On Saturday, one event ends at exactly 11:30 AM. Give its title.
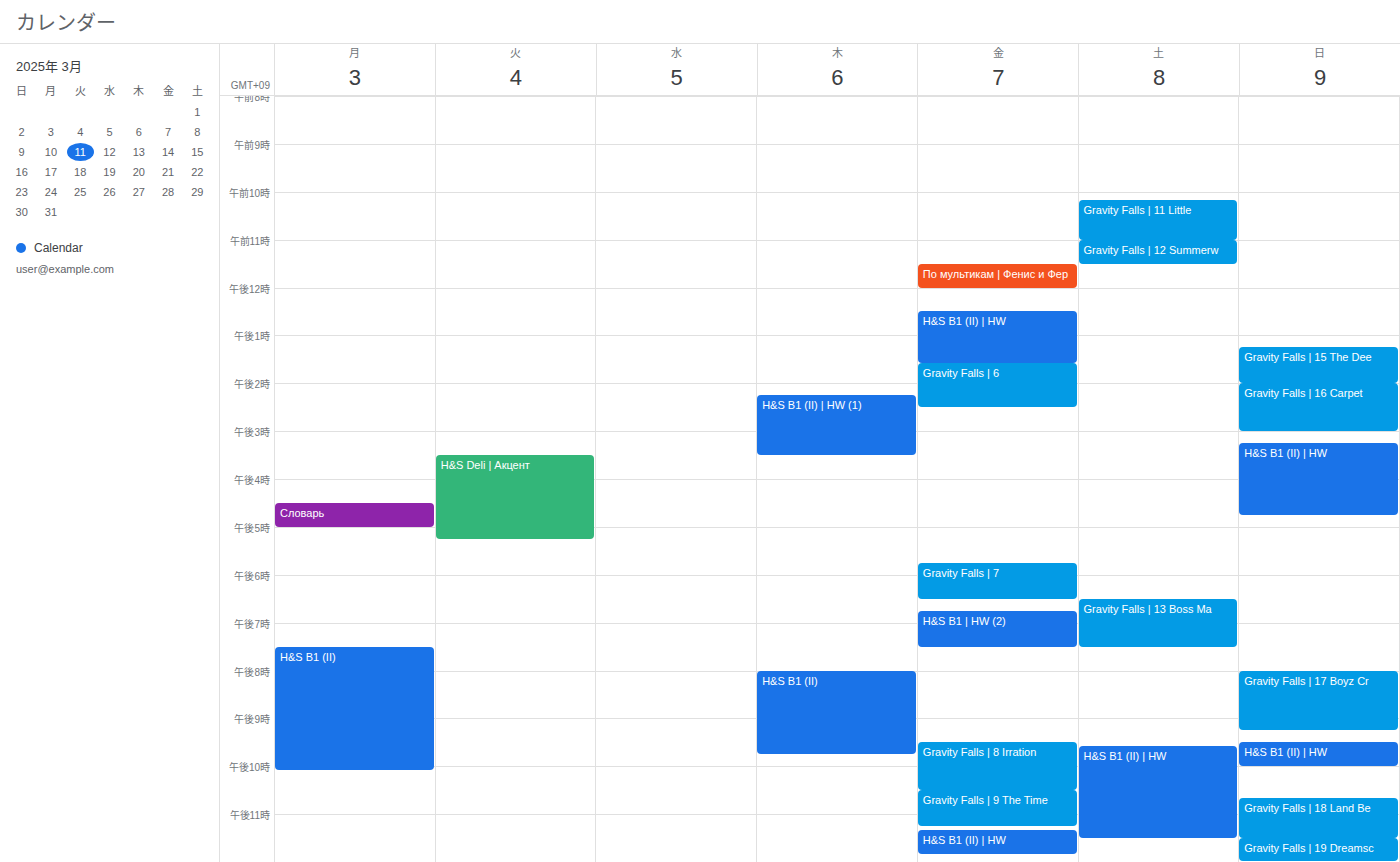
"Gravity Falls | 12 Summerw"